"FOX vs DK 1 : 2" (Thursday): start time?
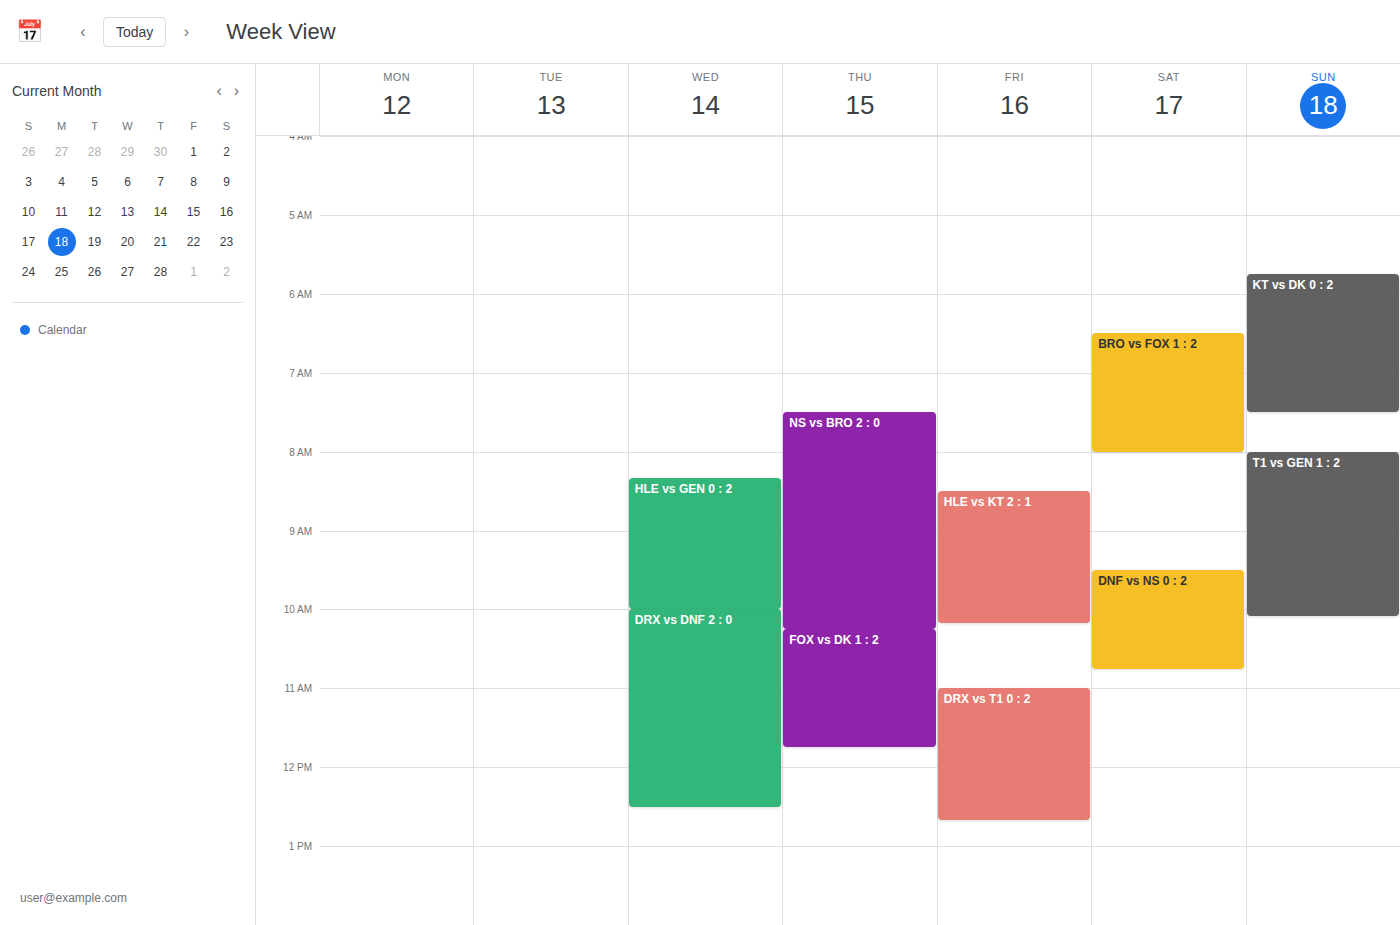
10:15 AM